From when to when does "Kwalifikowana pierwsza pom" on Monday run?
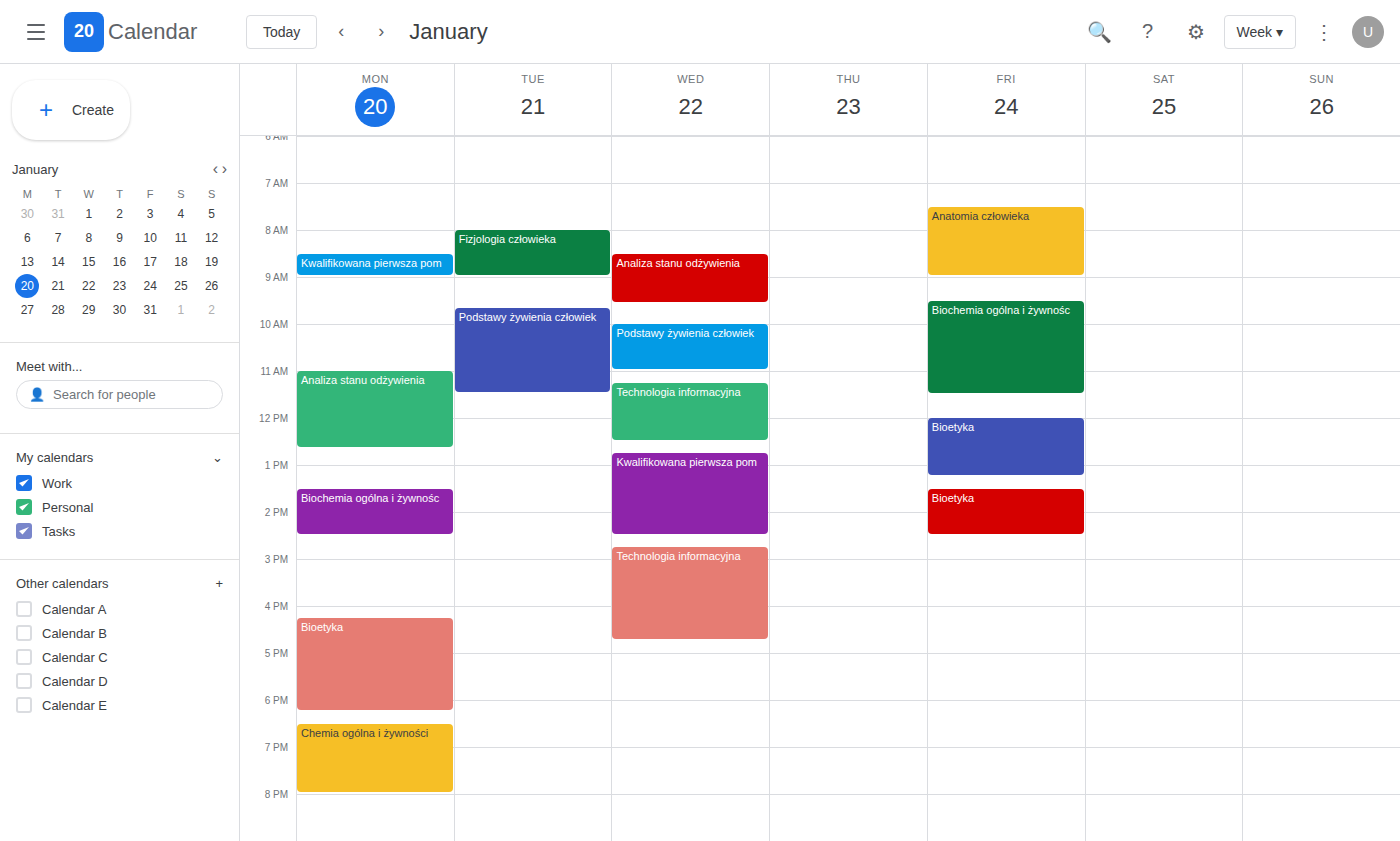
8:30 AM to 9:00 AM